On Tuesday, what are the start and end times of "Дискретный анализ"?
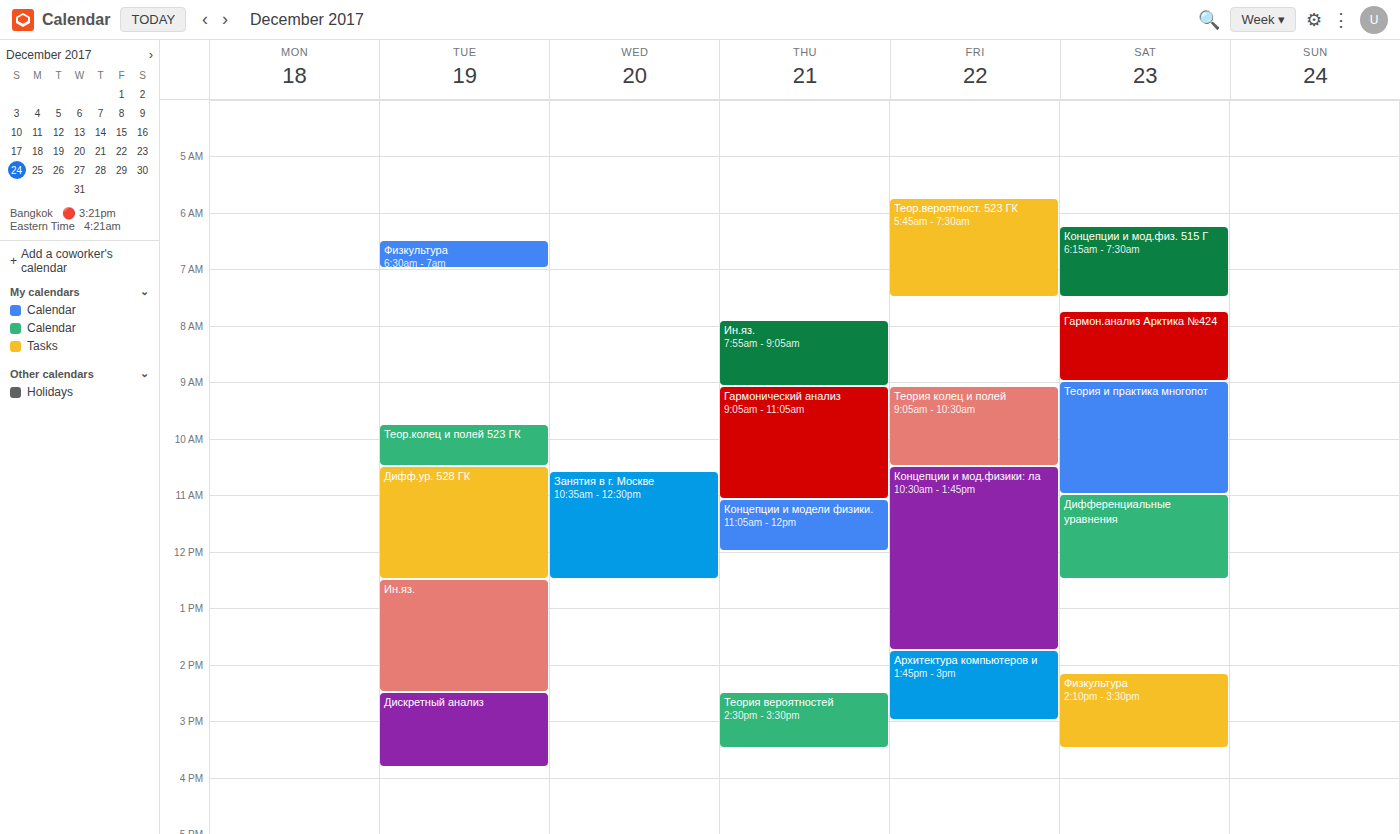
2:30 PM to 3:50 PM